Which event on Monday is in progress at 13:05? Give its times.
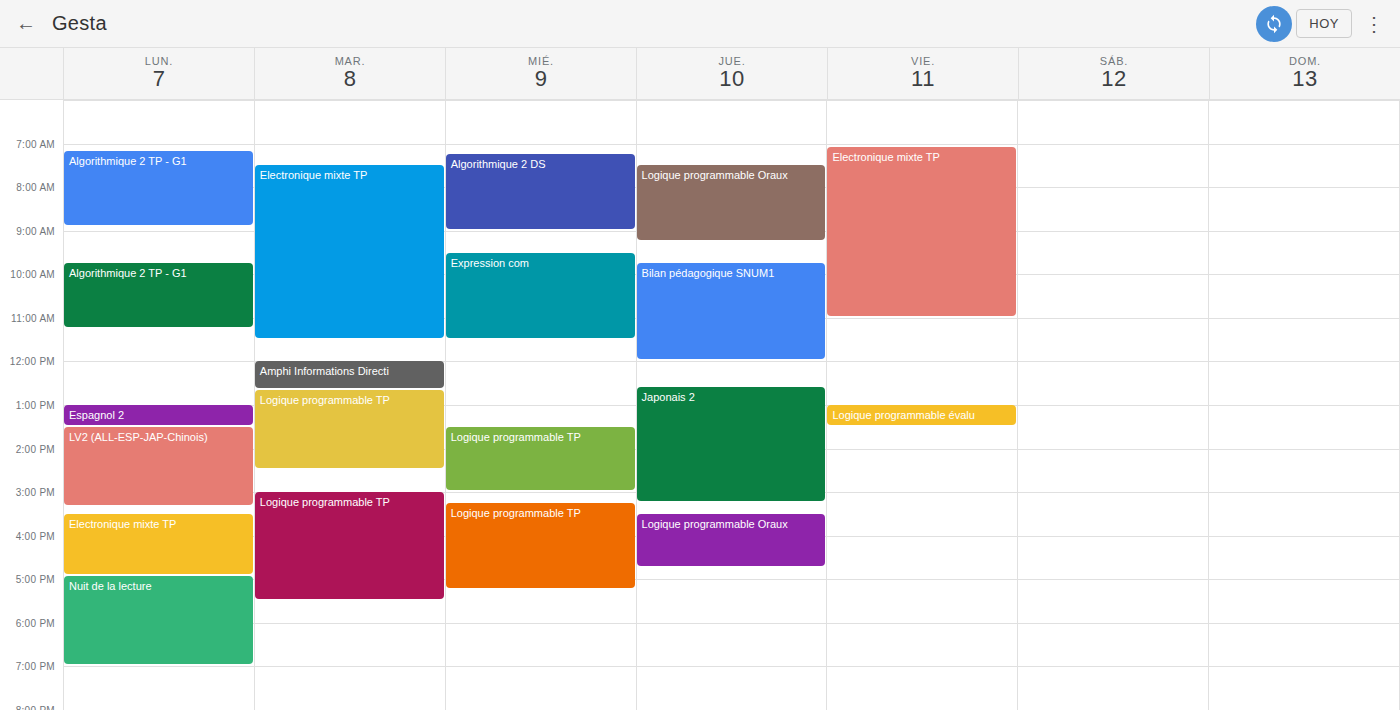
"Espagnol 2", 13:00 to 13:30